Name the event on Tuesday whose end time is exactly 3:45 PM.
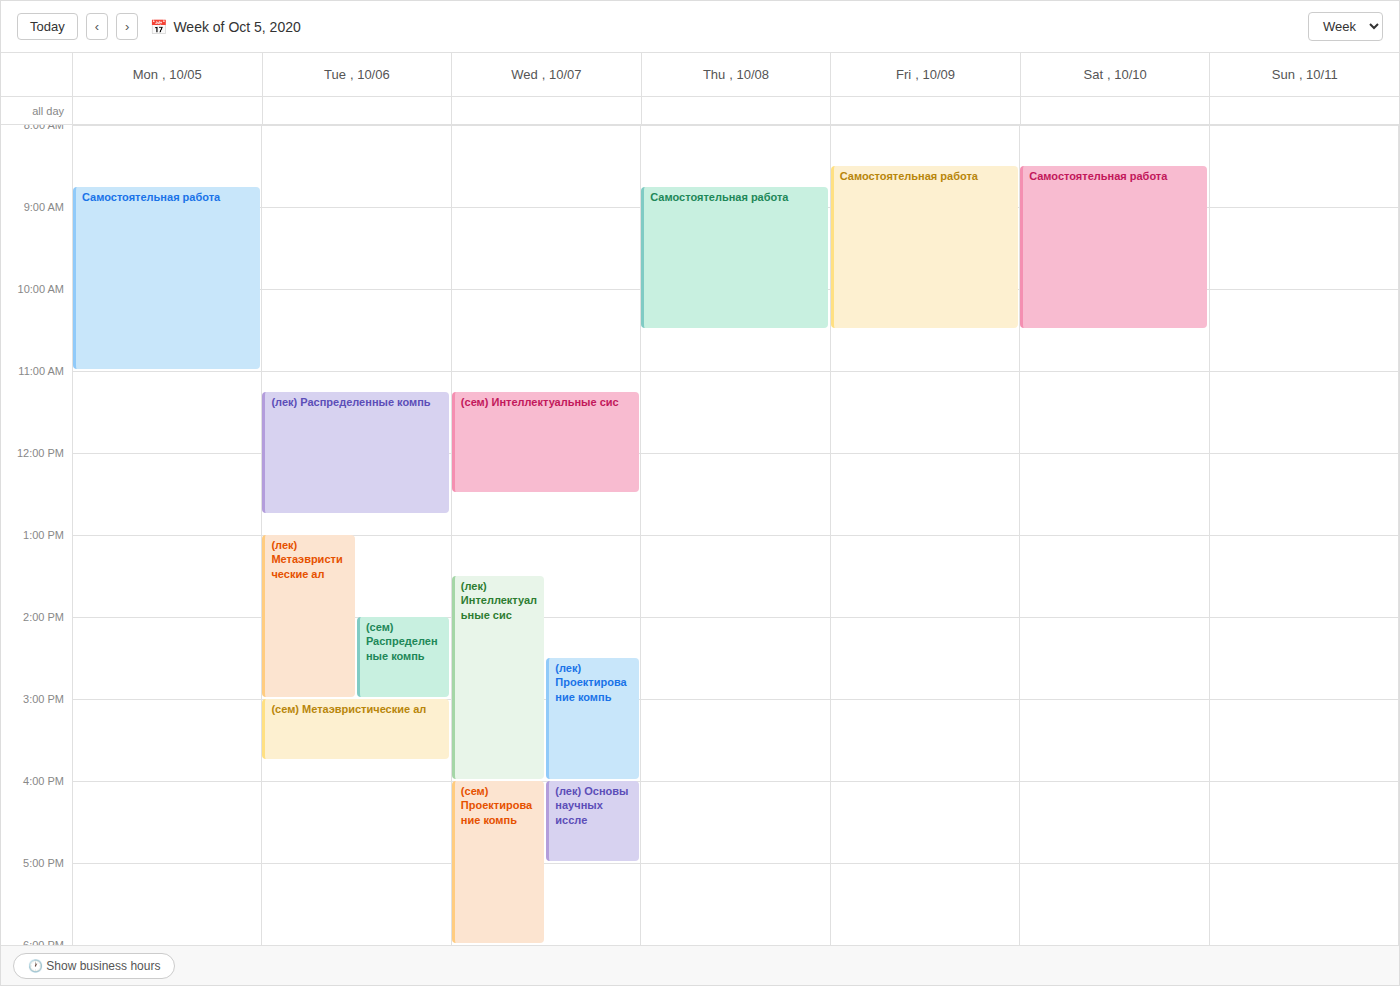
"(сем) Метаэвристические ал"